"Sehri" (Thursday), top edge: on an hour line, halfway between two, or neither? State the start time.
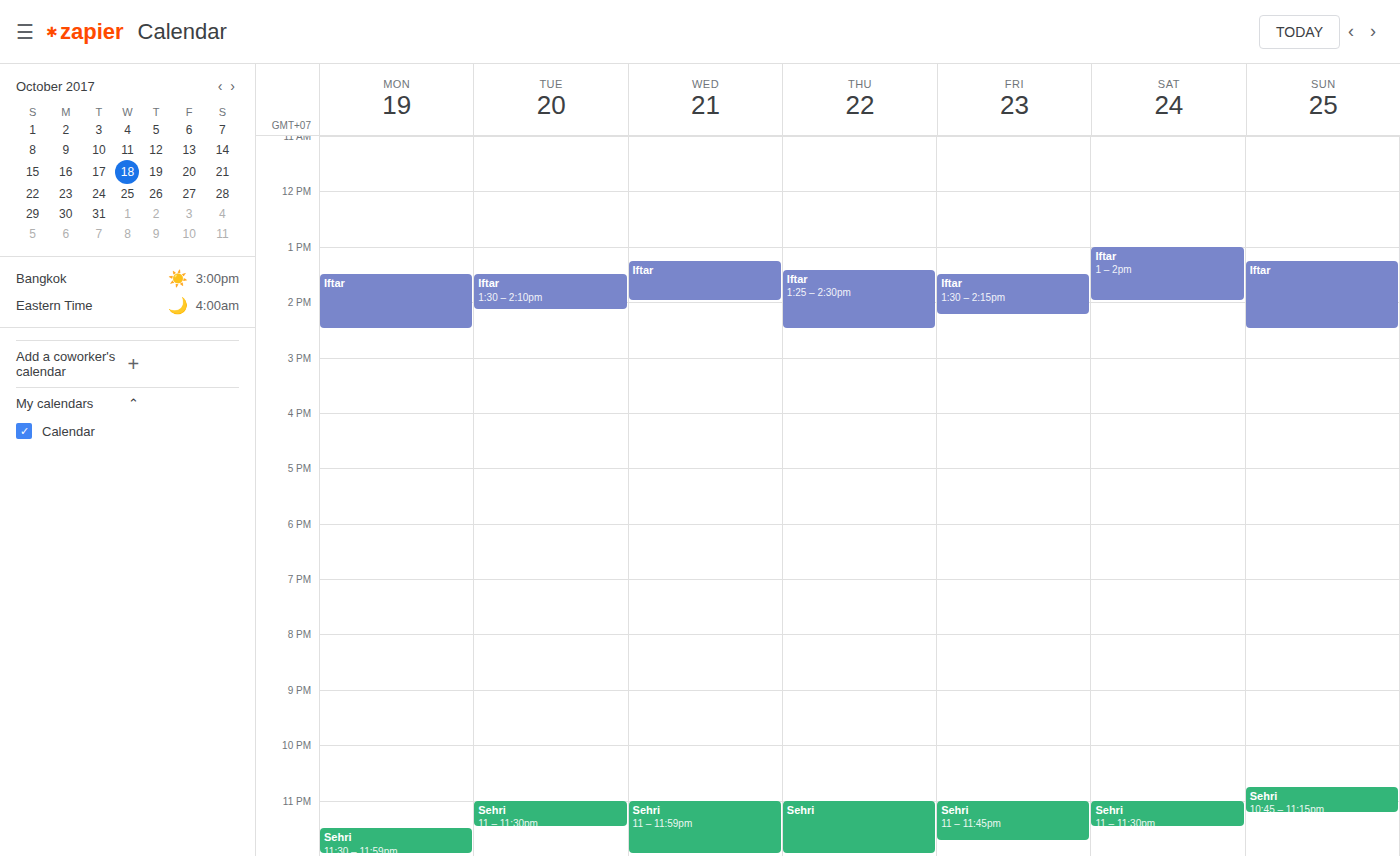
11:00 PM -- exactly on the 11 PM line.